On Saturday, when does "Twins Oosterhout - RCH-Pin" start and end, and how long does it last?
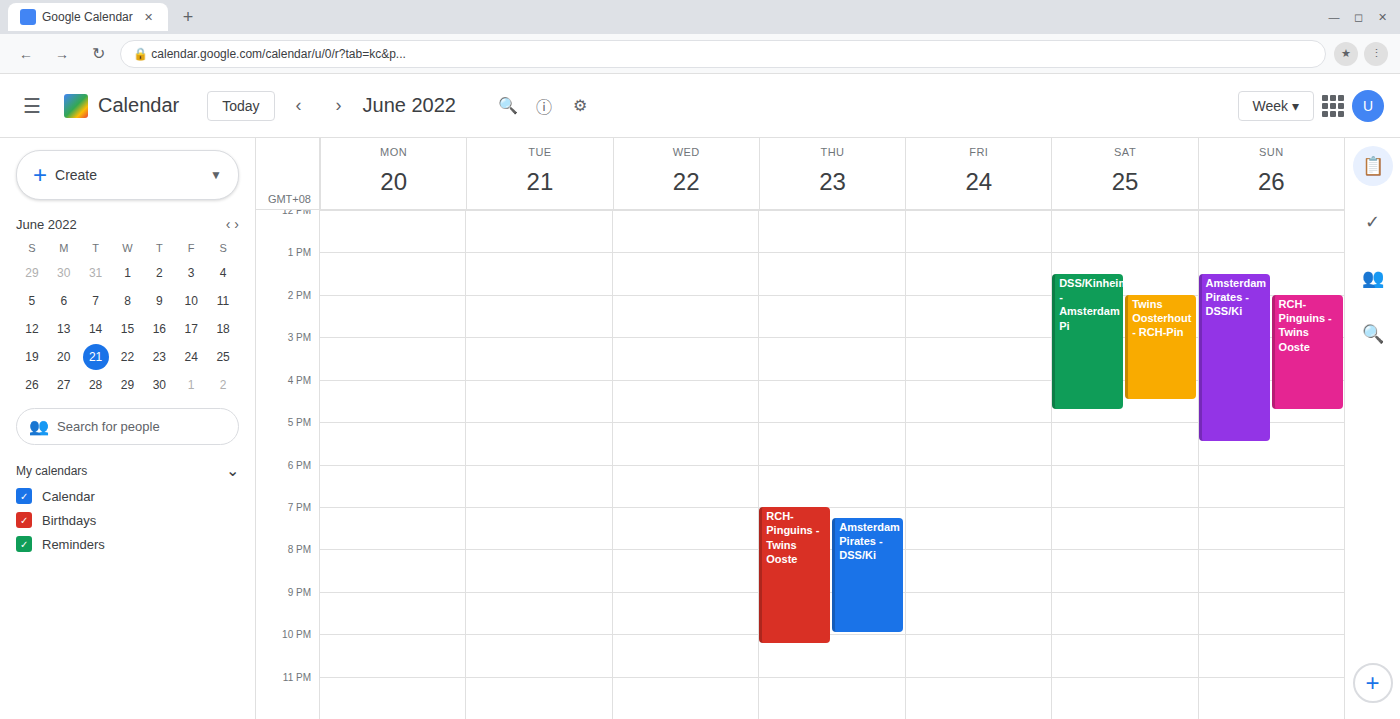
2:00 PM to 4:30 PM, 2 hours 30 minutes